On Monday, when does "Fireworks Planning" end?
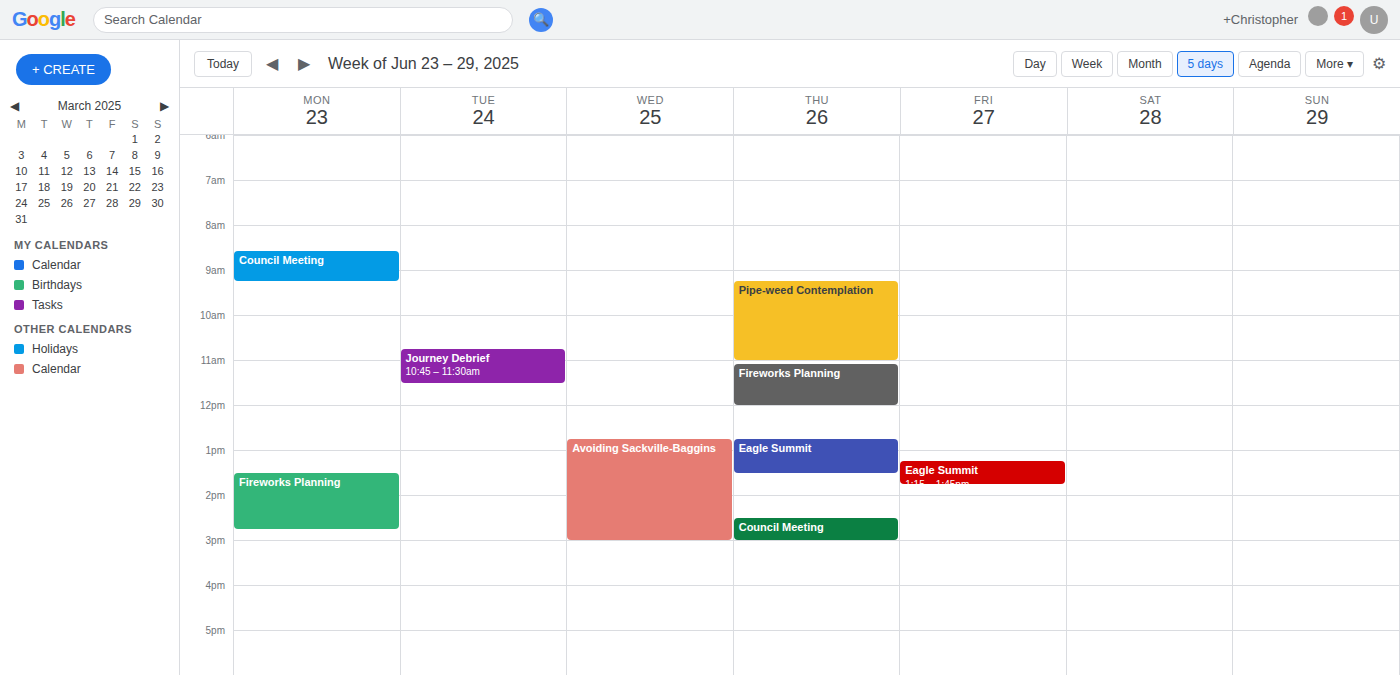
2:45 PM